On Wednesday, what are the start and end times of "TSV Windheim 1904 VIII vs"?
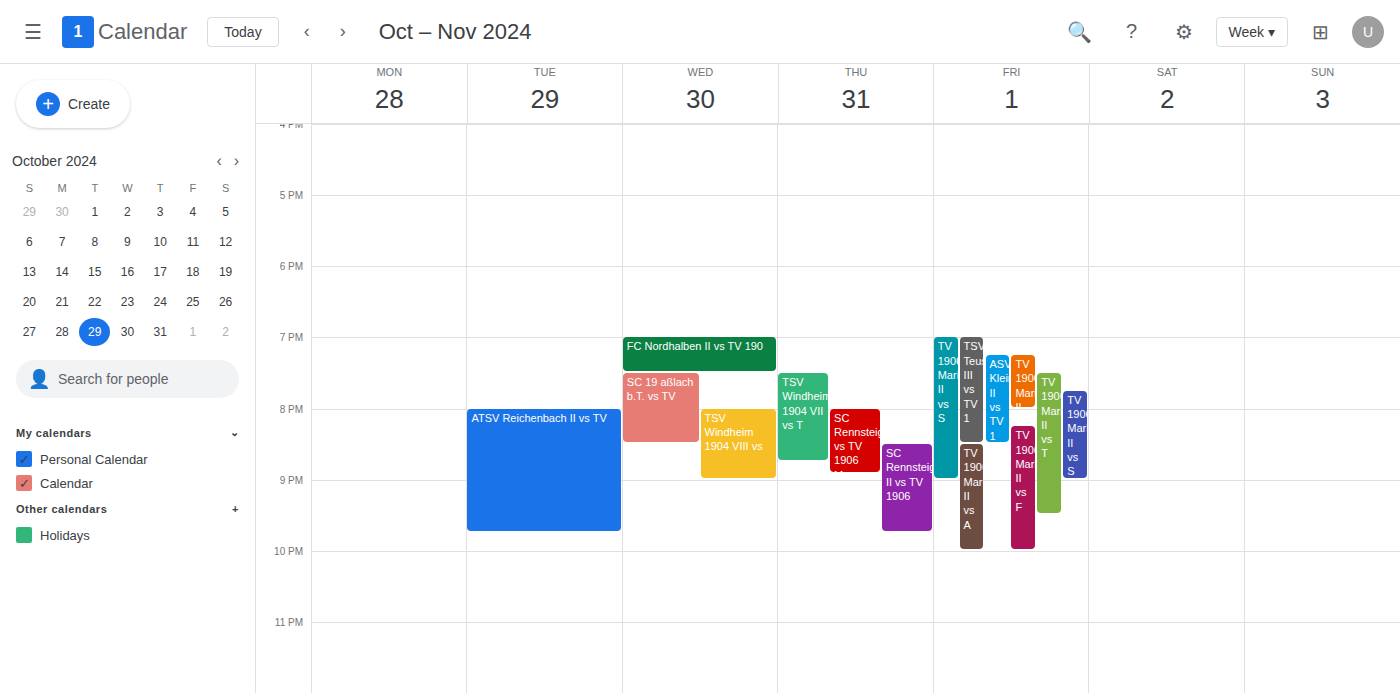
8:00 PM to 9:00 PM